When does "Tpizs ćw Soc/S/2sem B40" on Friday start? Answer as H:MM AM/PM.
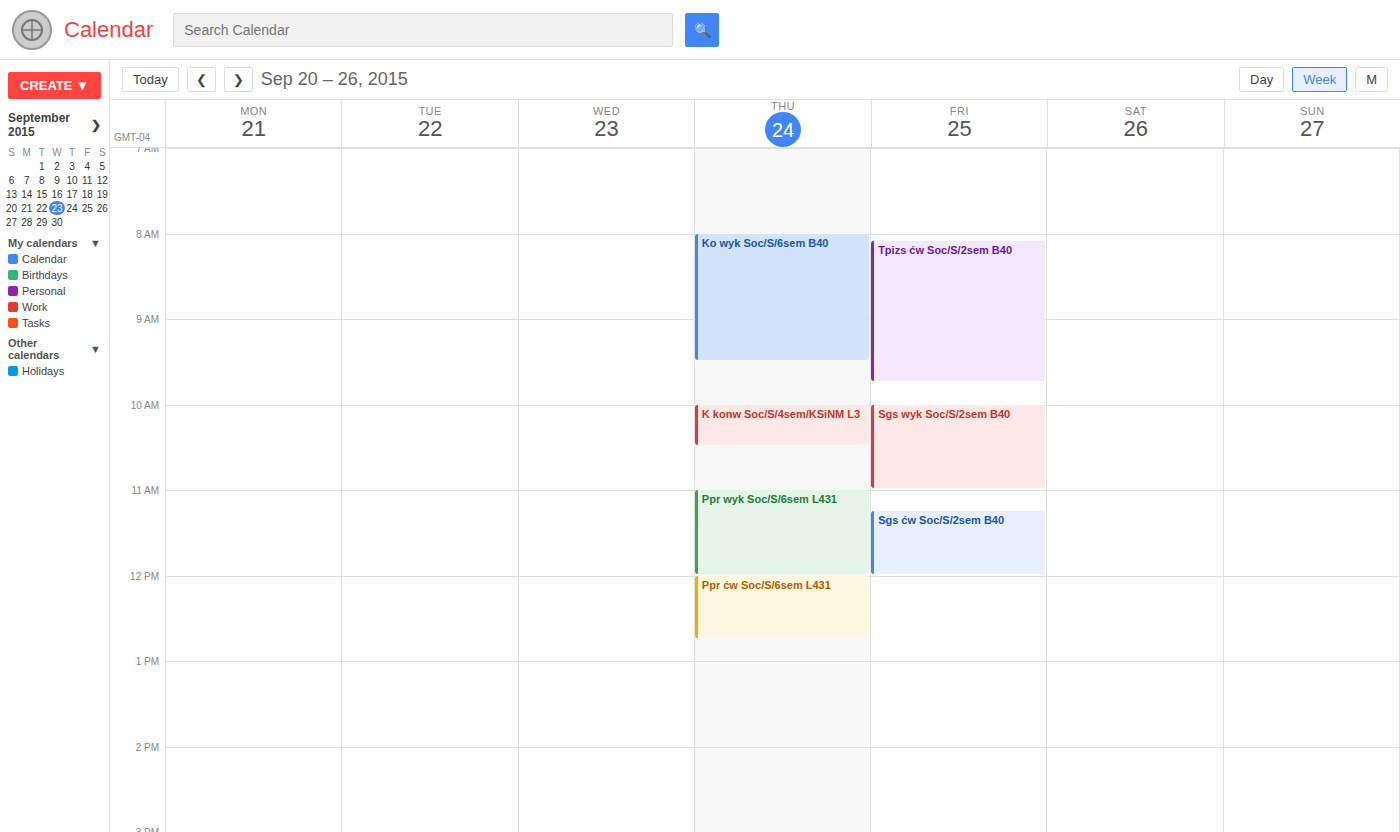
8:05 AM